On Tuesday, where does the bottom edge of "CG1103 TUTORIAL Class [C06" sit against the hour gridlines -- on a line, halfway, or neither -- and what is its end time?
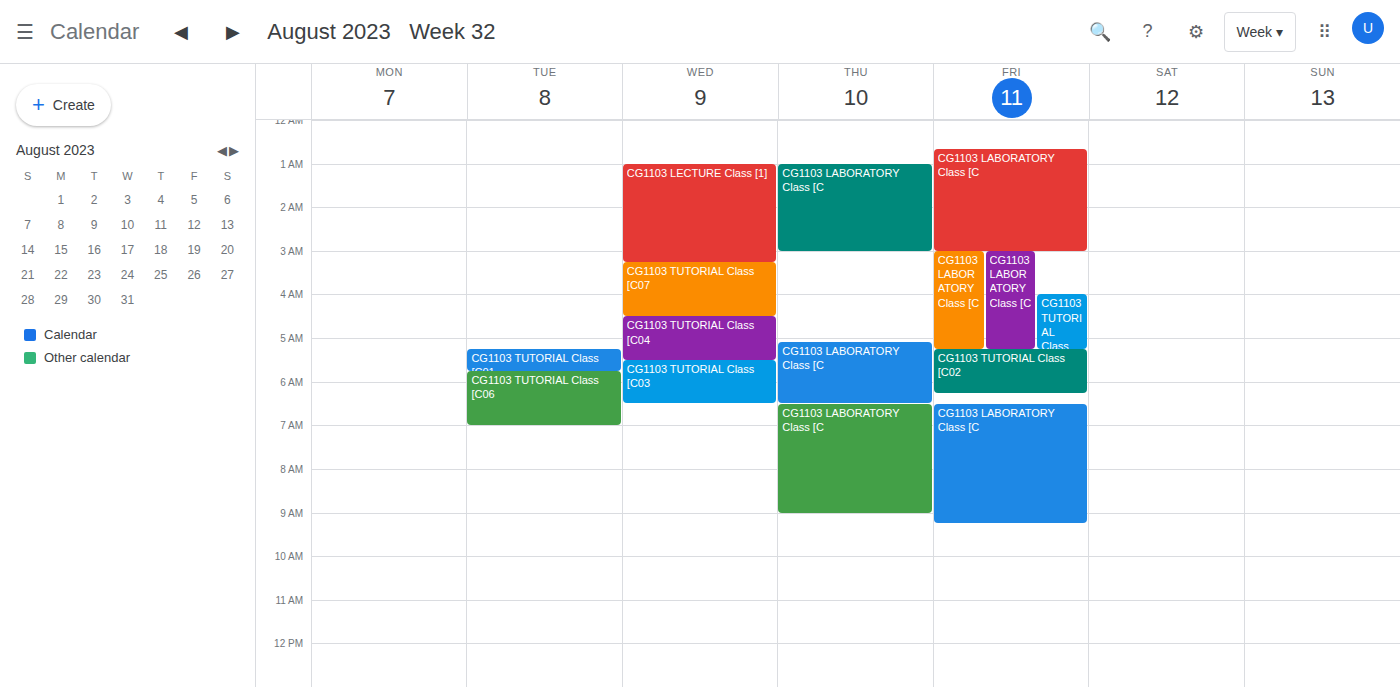
07:00 -- exactly on the 07:00 line.